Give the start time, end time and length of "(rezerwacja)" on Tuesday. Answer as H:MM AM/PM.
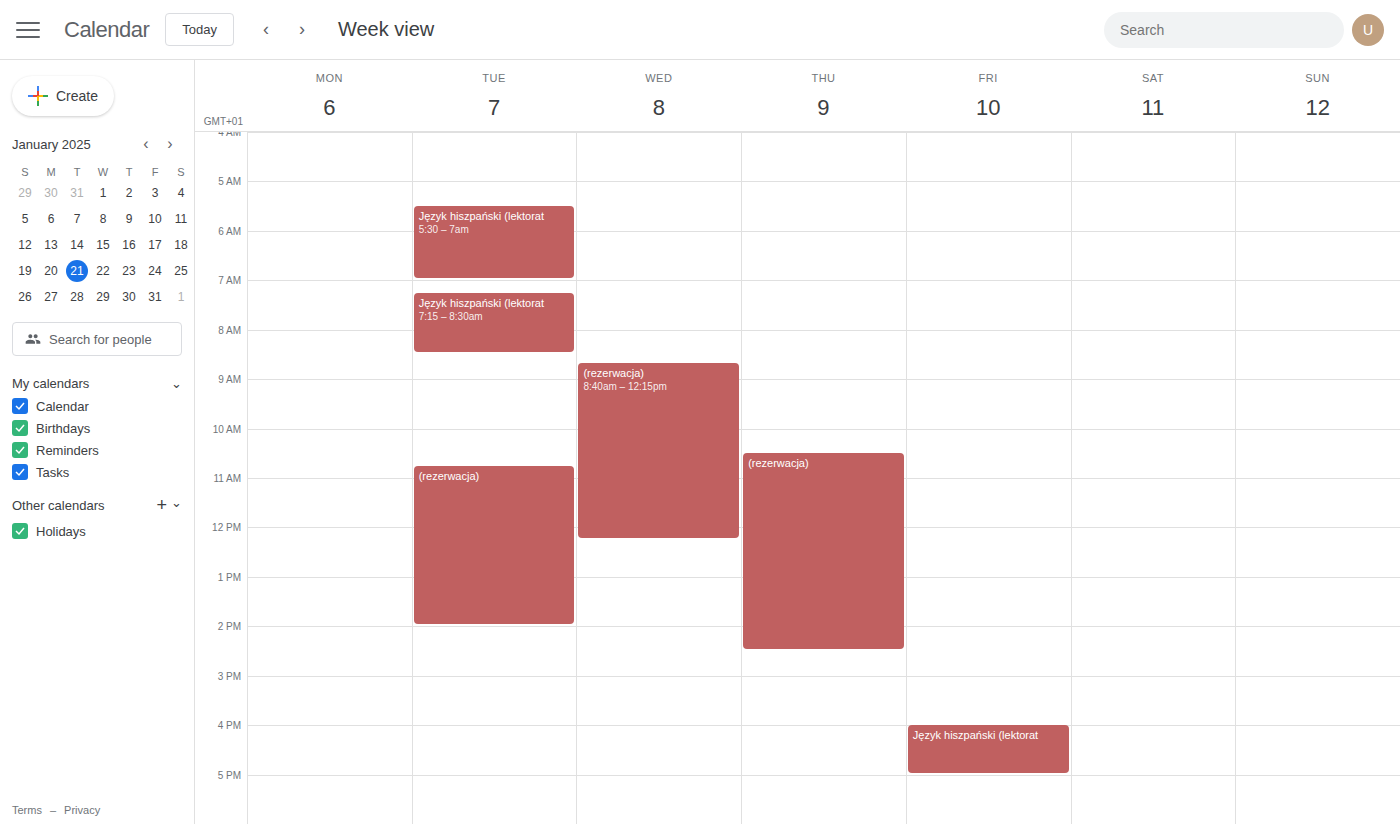
10:45 AM to 2:00 PM, 3 hours 15 minutes